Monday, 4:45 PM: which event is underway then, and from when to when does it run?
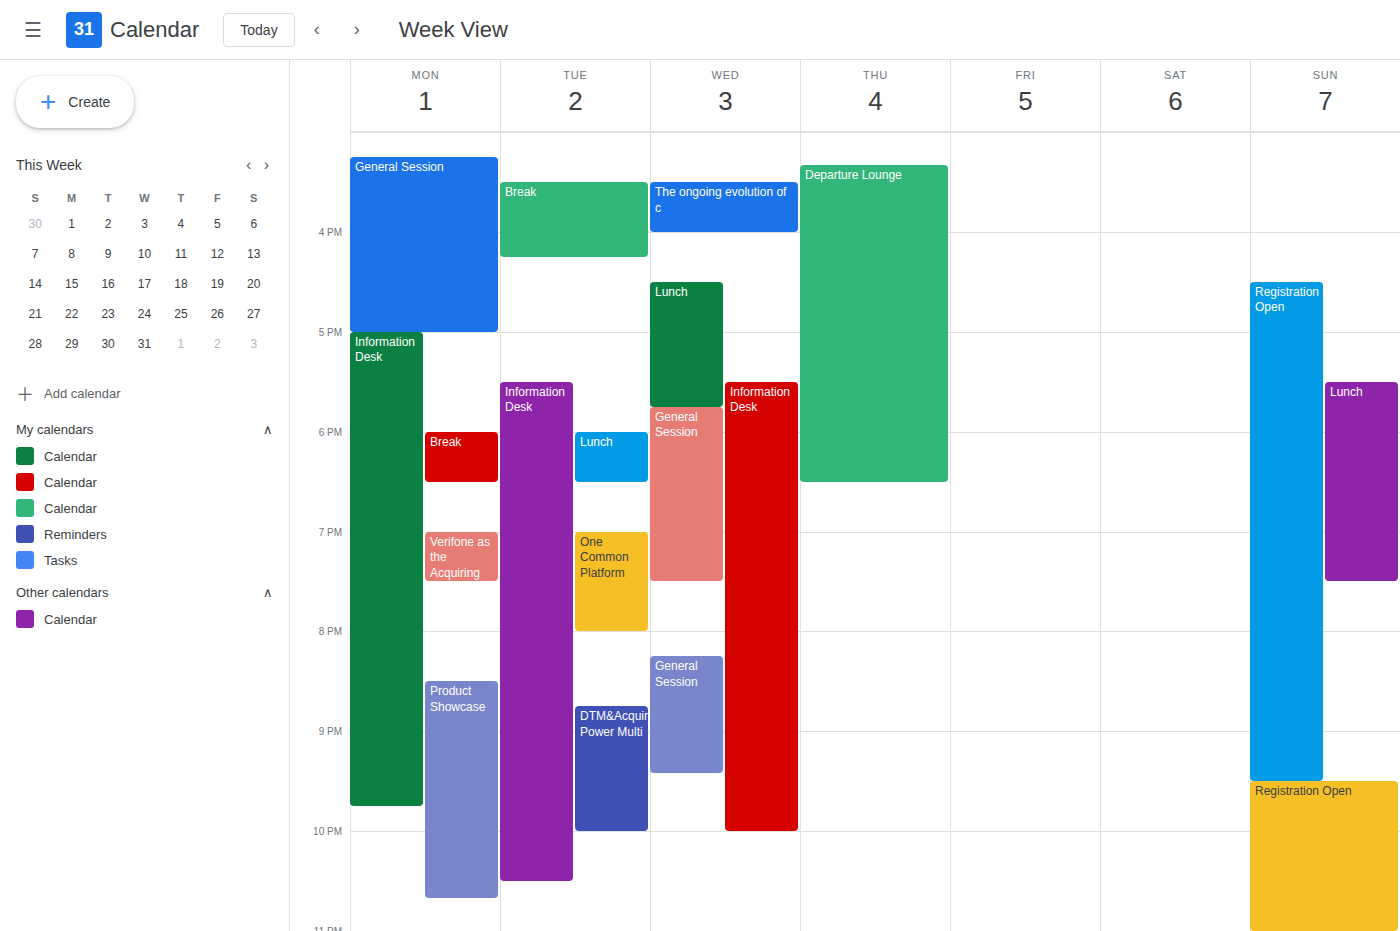
"General Session", 3:15 PM to 5:00 PM